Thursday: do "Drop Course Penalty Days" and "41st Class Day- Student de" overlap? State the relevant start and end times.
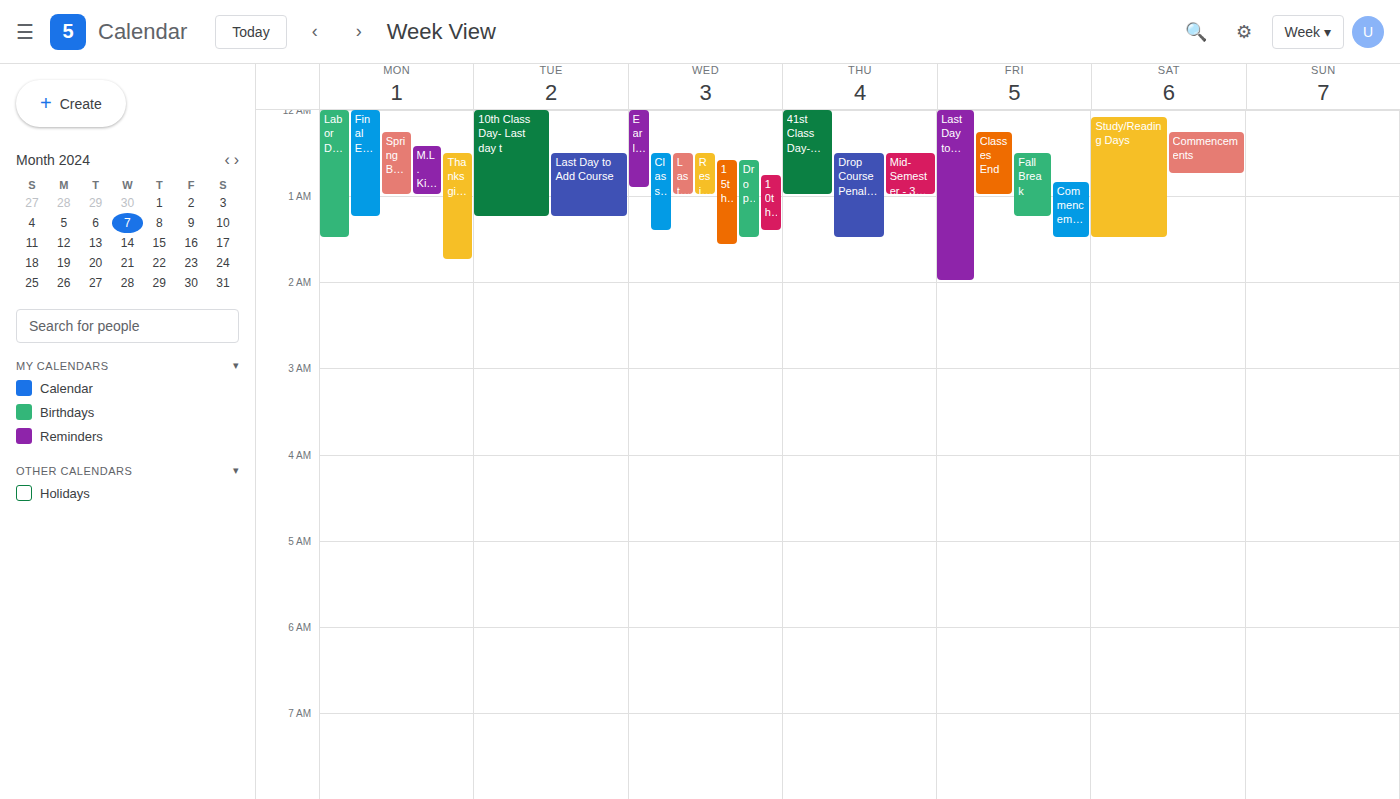
"Drop Course Penalty Days" starts at 12:30 AM, before "41st Class Day- Student de" ends at 1:00 AM -- they overlap.